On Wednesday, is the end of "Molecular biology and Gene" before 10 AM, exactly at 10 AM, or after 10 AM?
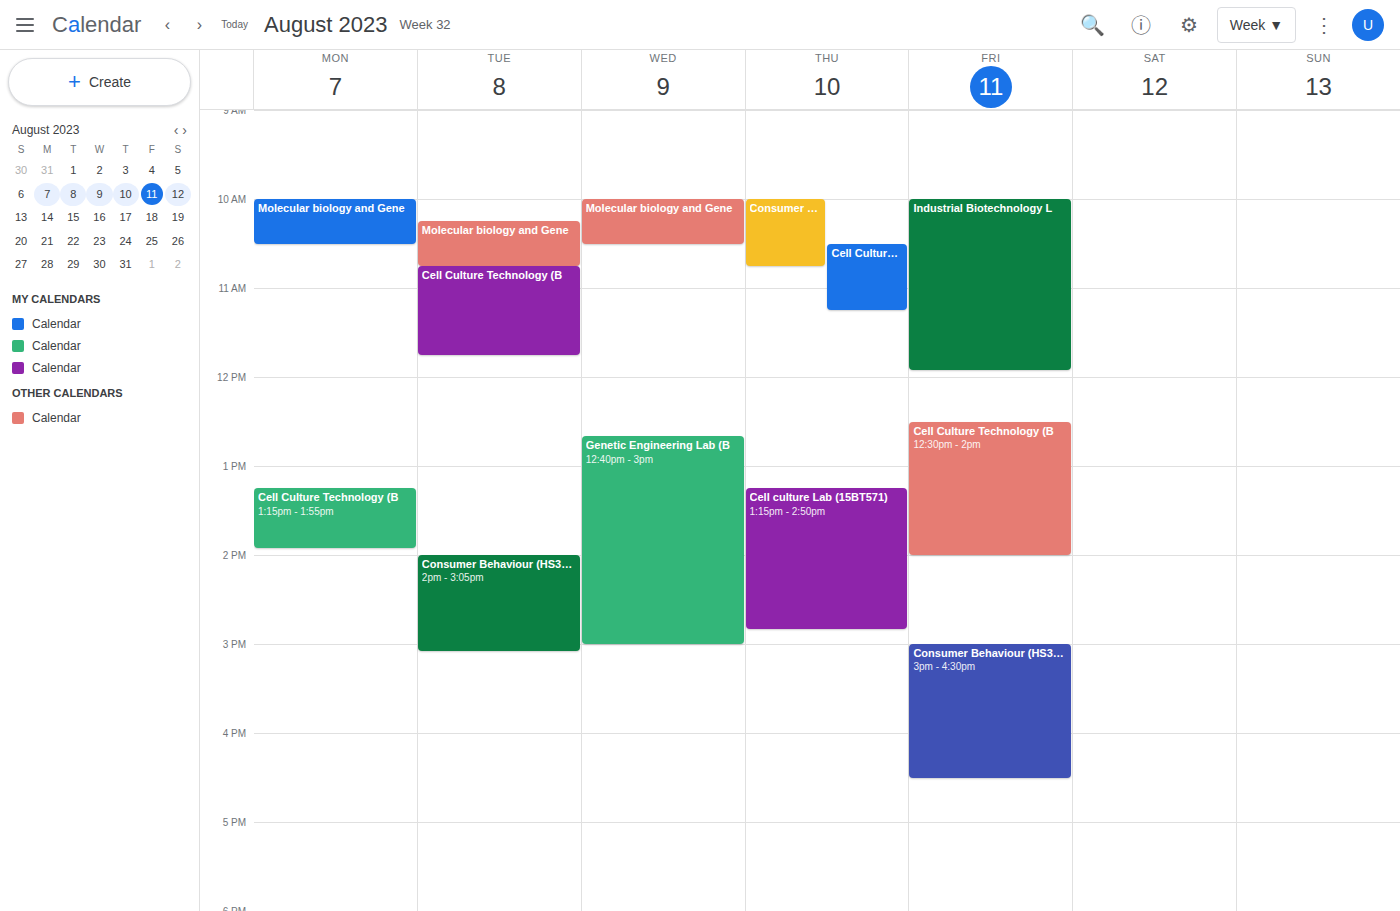
10:30 AM -- after 10 AM, 30 minutes below the 10 AM line.